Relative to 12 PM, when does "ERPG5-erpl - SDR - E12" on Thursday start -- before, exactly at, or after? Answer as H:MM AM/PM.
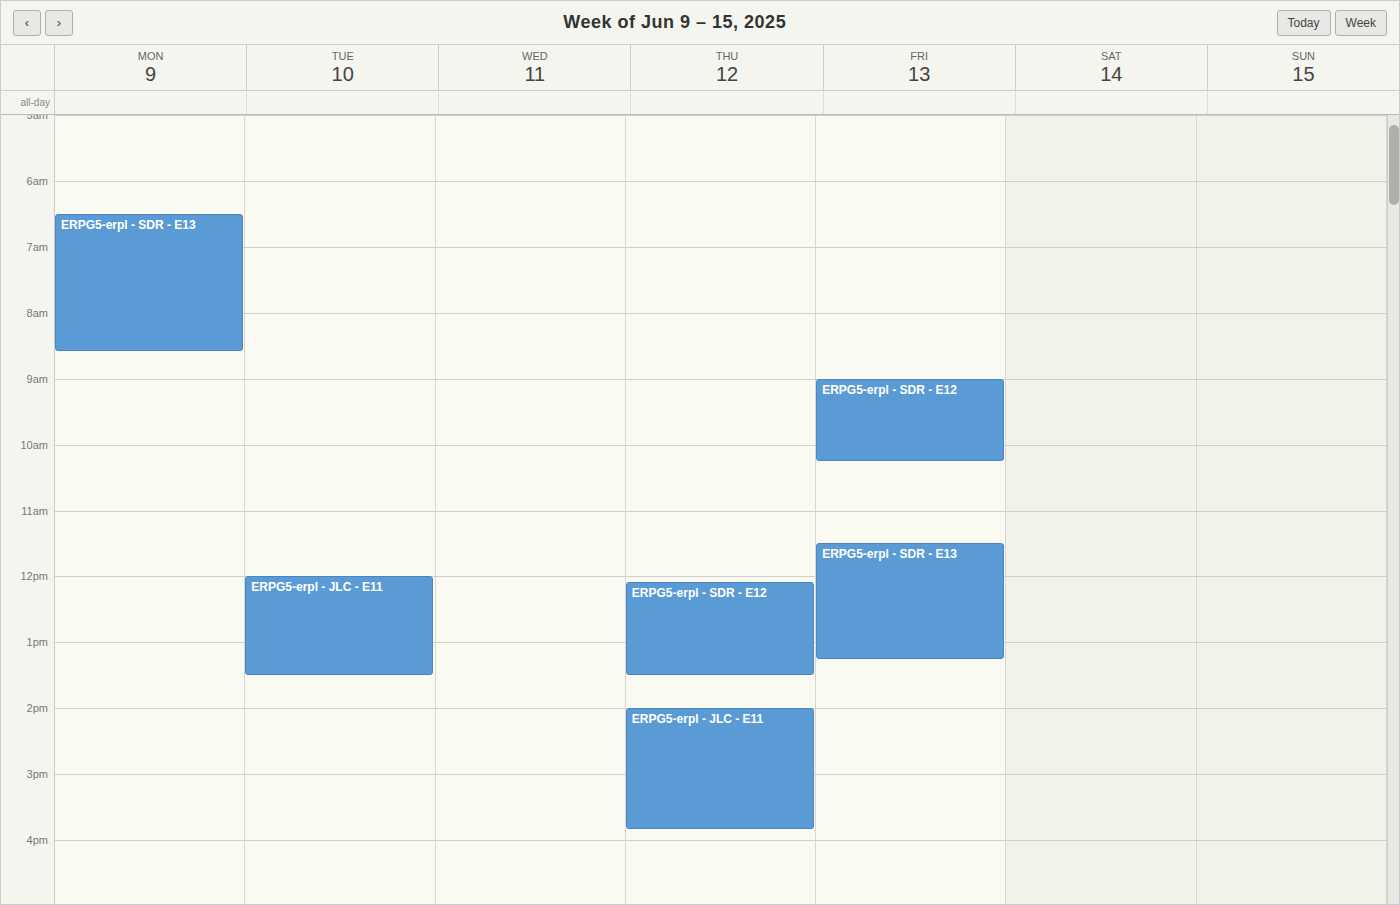
12:05 PM -- after 12 PM, 5 minutes below the 12 PM line.